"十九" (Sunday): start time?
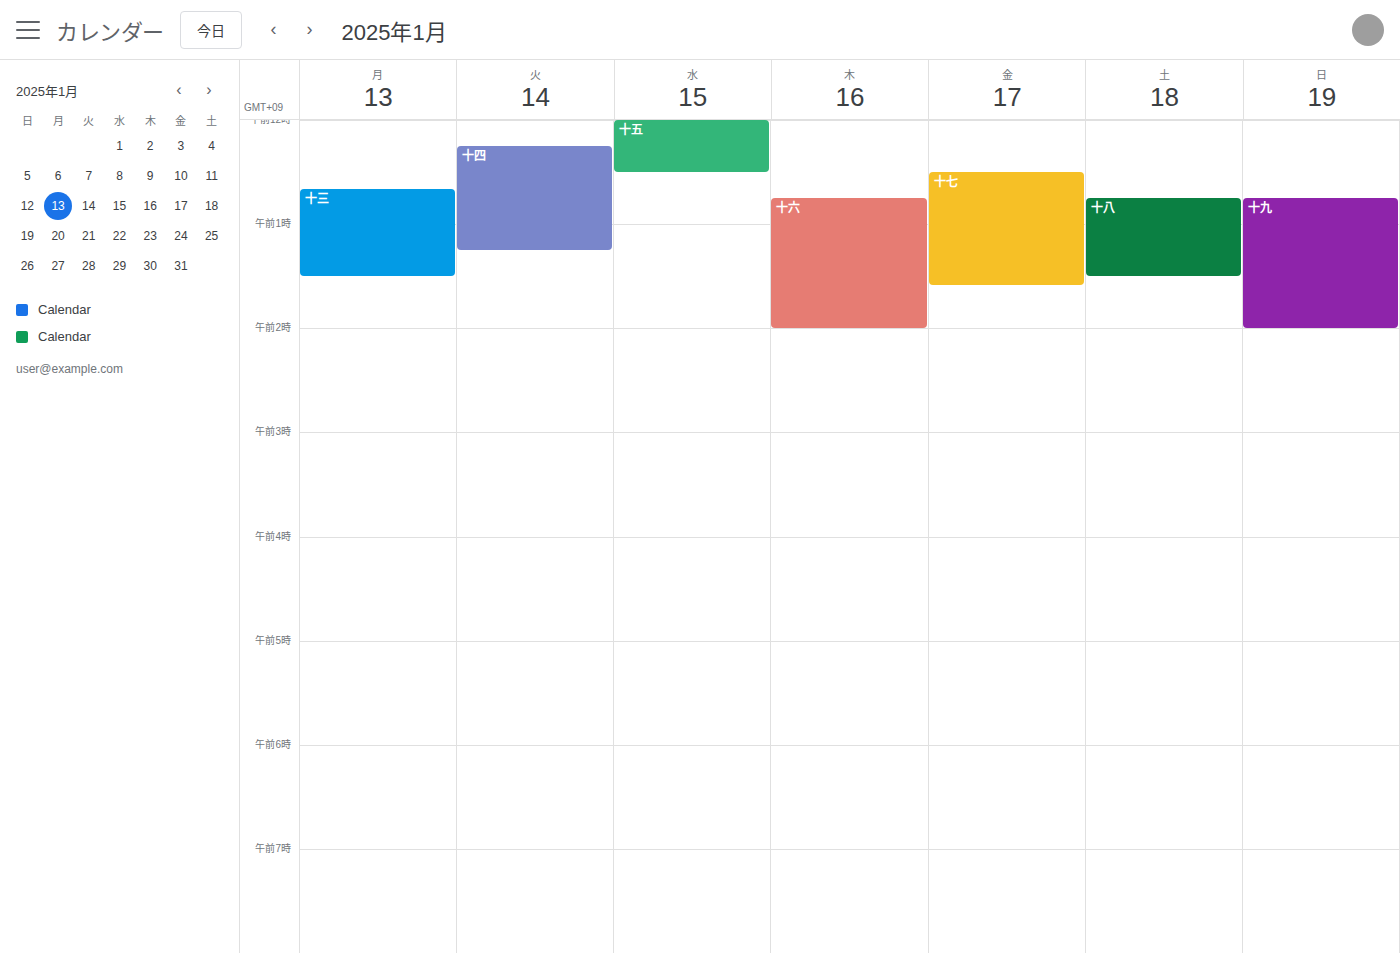
12:45 AM